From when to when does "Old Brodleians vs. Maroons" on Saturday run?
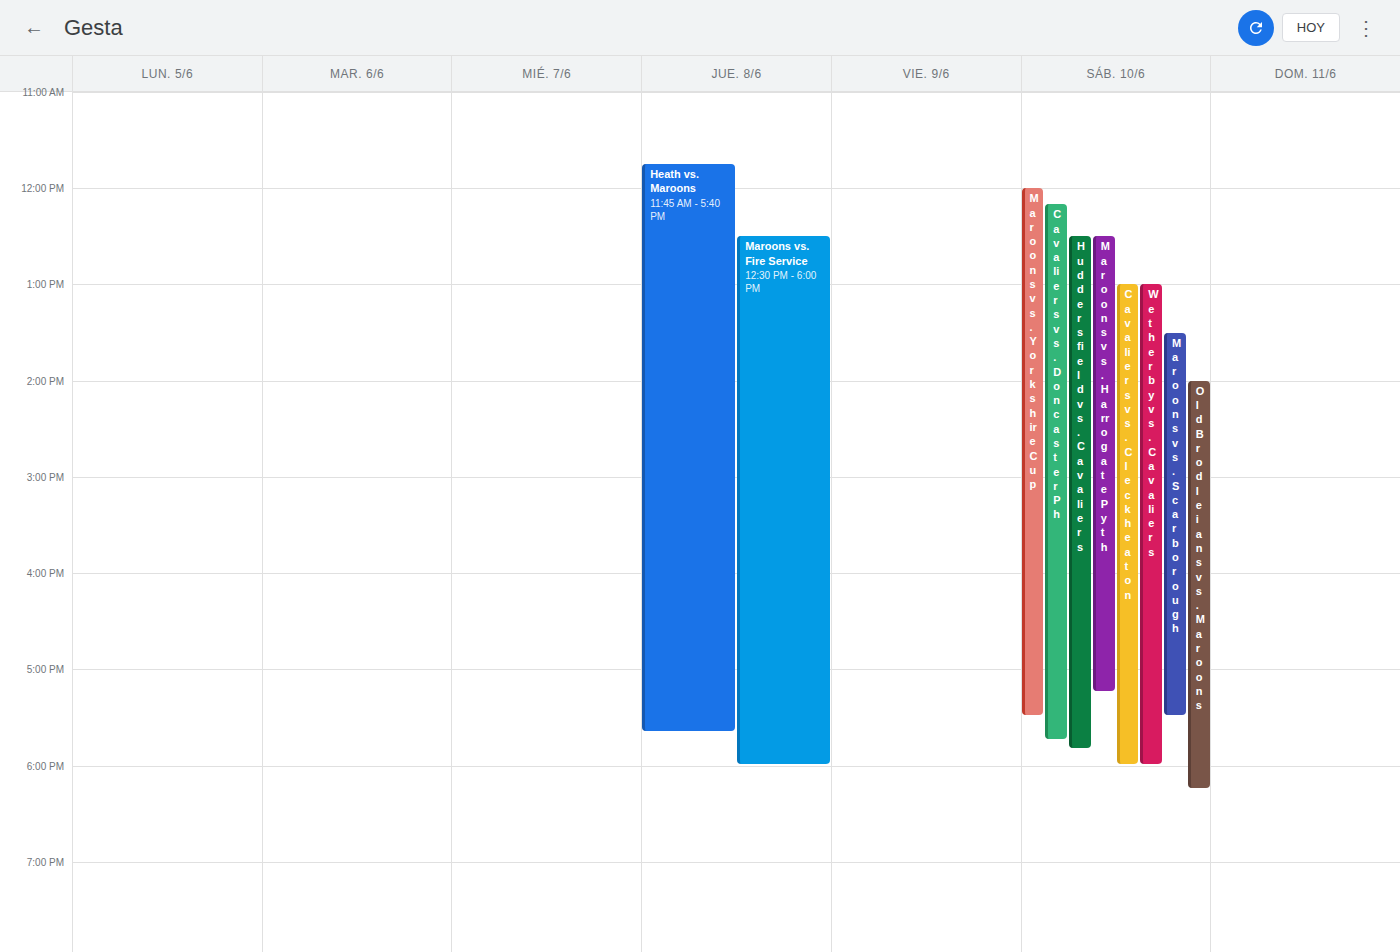
2:00 PM to 6:15 PM